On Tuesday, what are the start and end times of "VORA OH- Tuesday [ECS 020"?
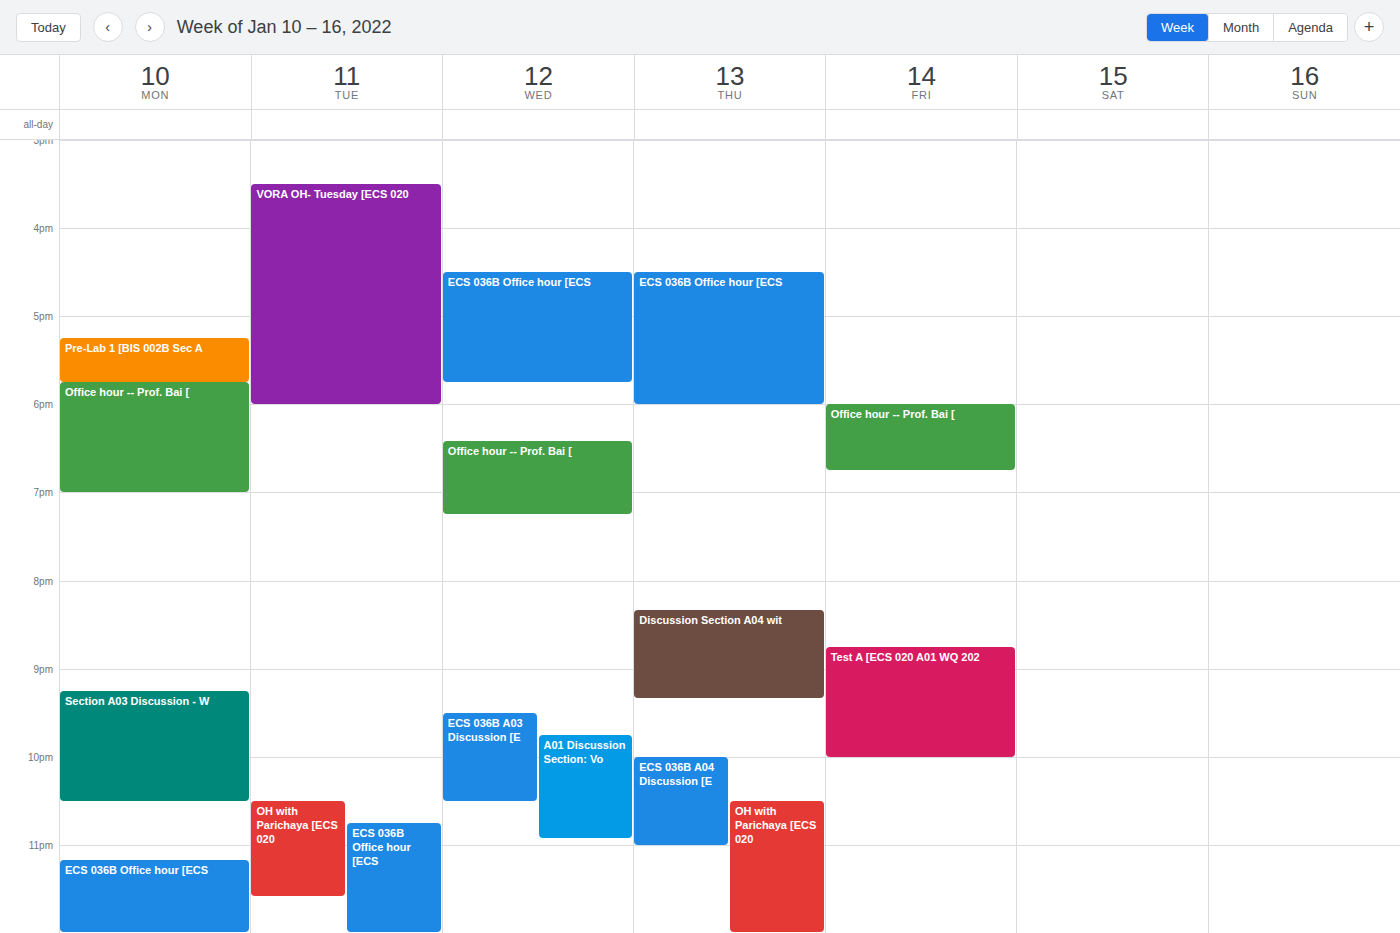
3:30 PM to 6:00 PM